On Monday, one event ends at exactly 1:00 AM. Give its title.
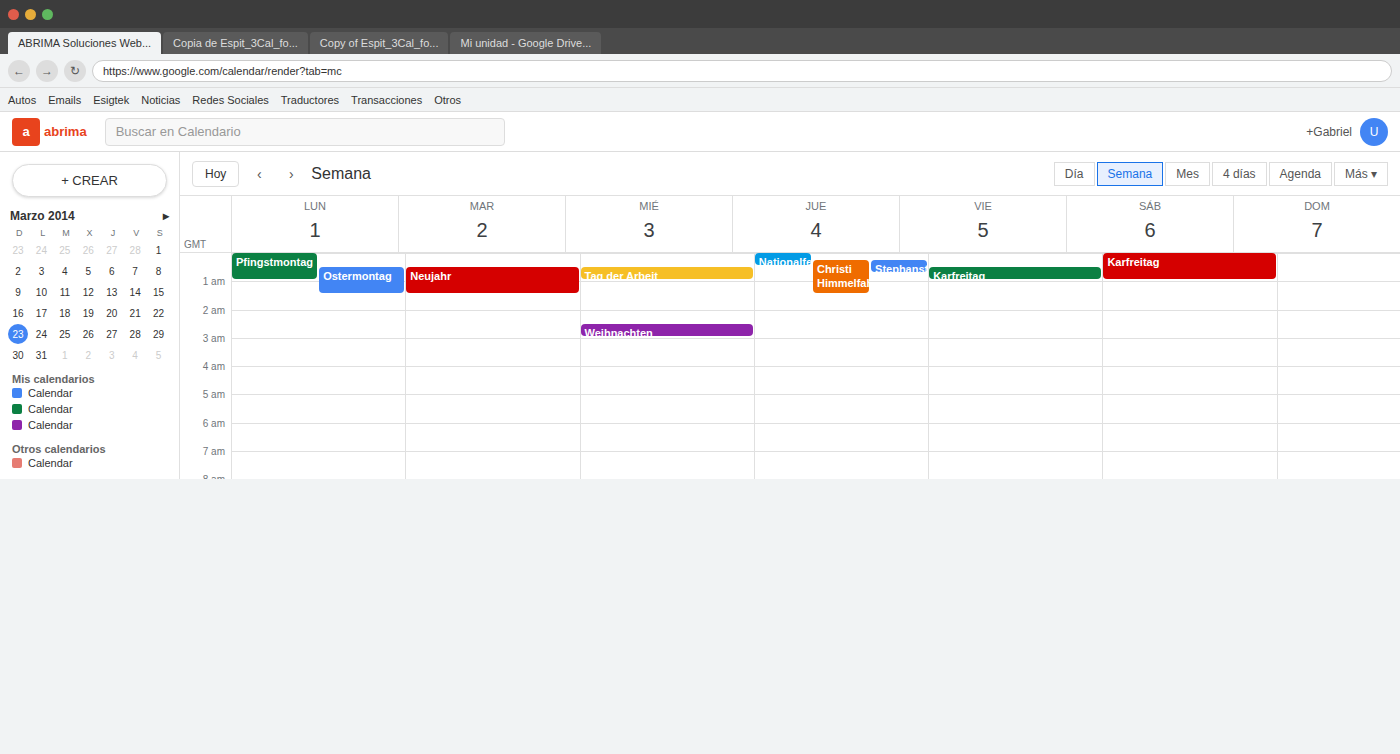
"Pfingstmontag"